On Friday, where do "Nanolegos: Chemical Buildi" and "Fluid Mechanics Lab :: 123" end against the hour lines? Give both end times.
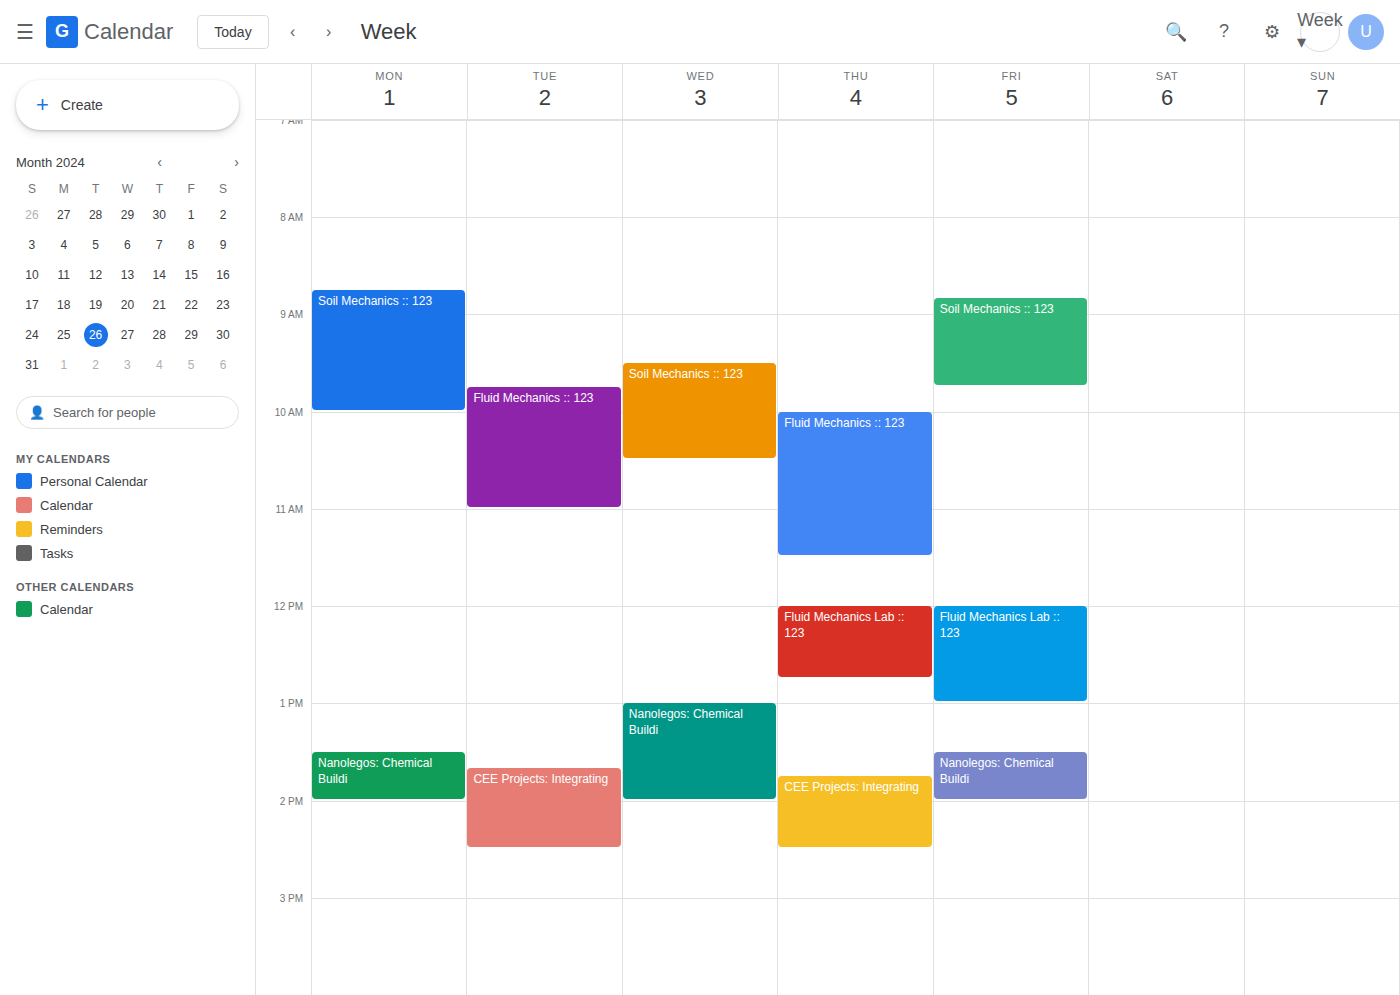
"Nanolegos: Chemical Buildi": 2:00 PM, exactly on the 2 PM line. "Fluid Mechanics Lab :: 123": 1:00 PM, exactly on the 1 PM line.